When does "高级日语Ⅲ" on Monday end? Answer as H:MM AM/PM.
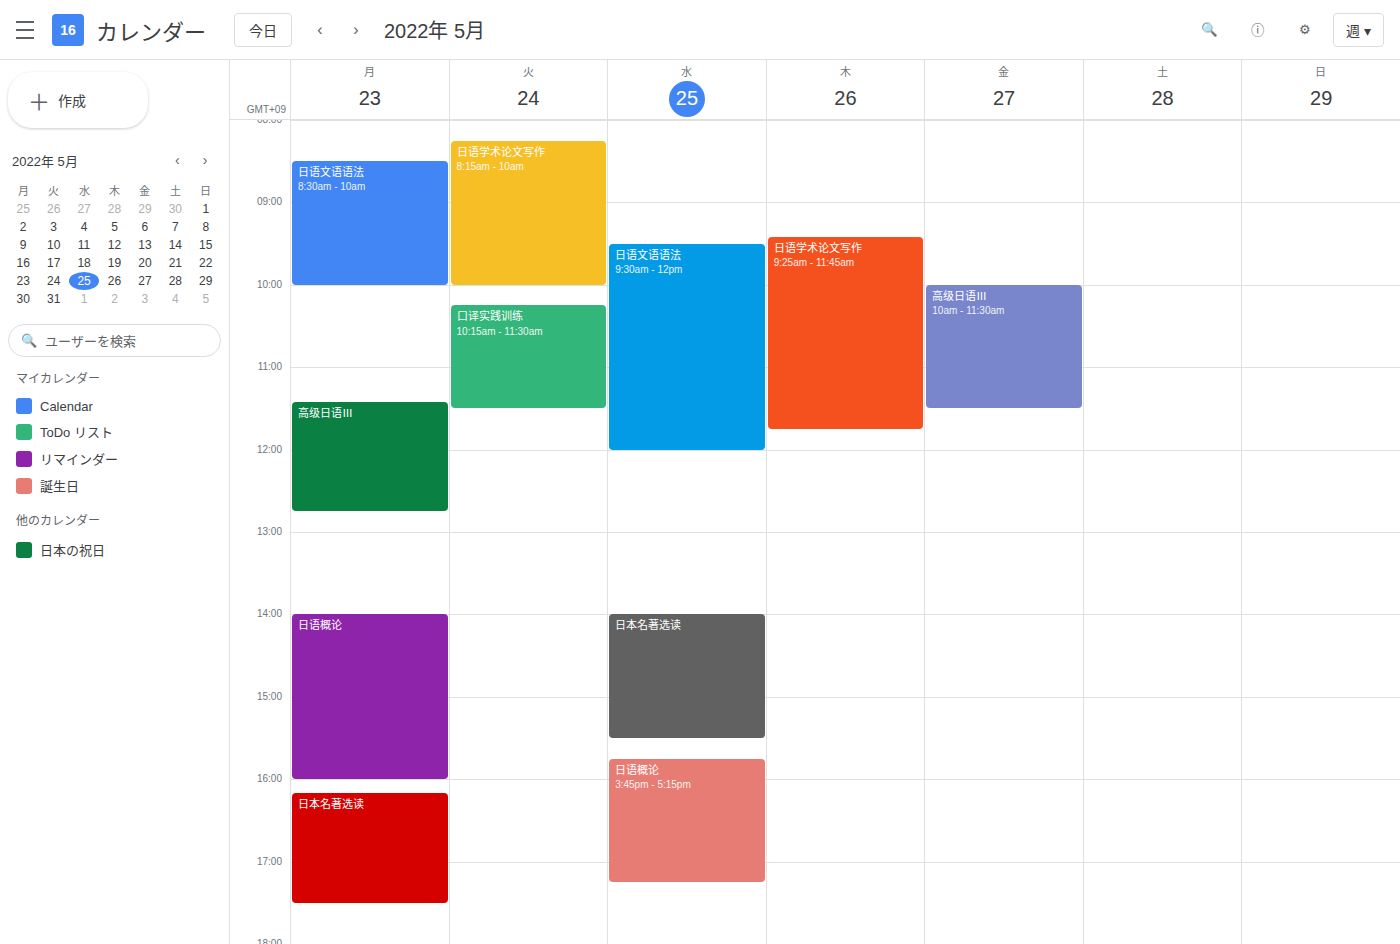
12:45 PM